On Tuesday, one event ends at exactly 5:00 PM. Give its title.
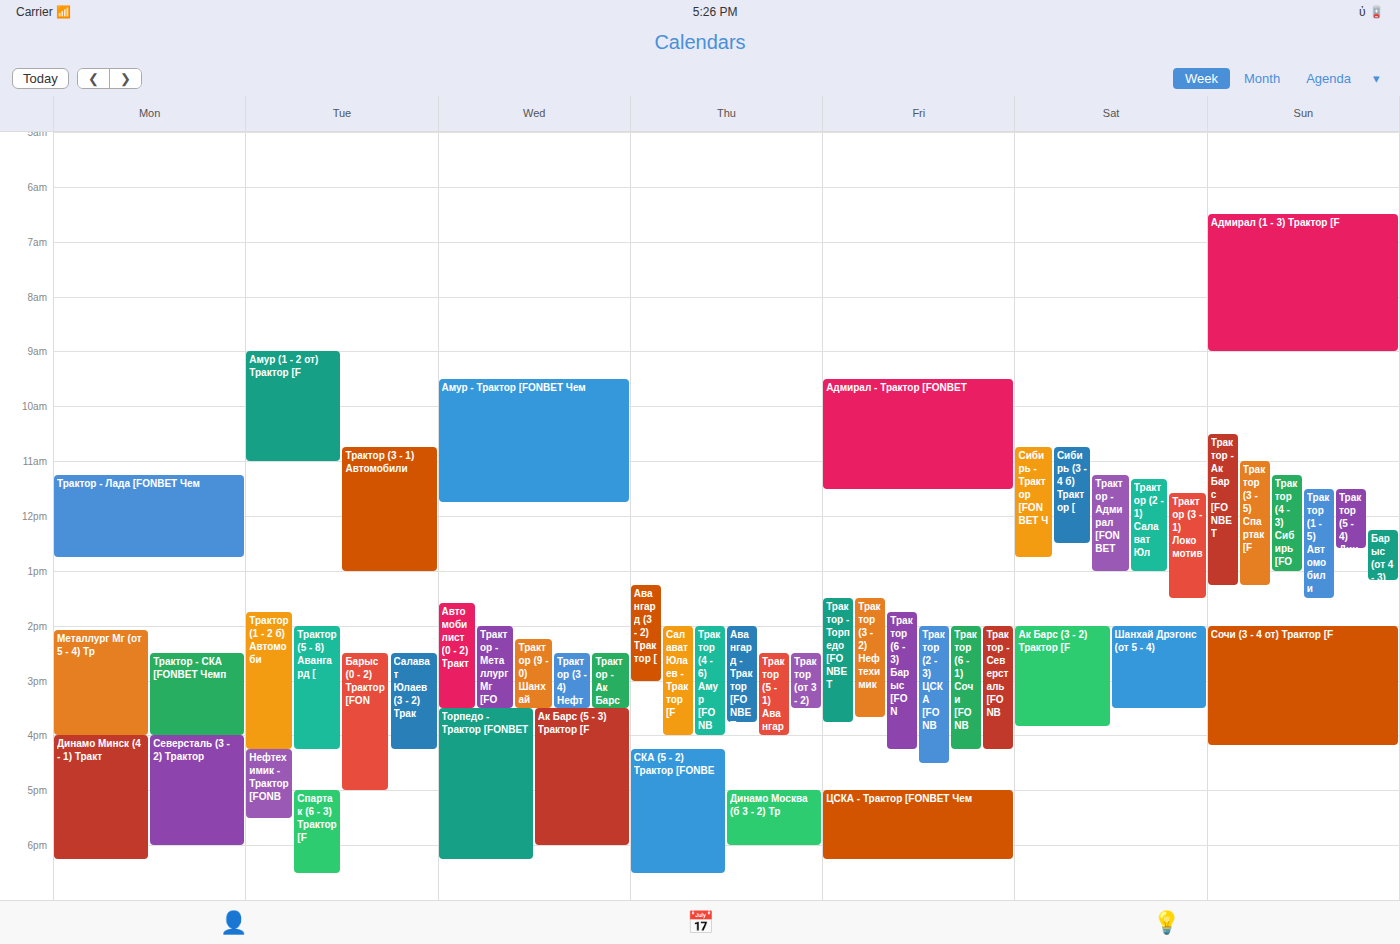
"Барыс (0 - 2) Трактор [FON"